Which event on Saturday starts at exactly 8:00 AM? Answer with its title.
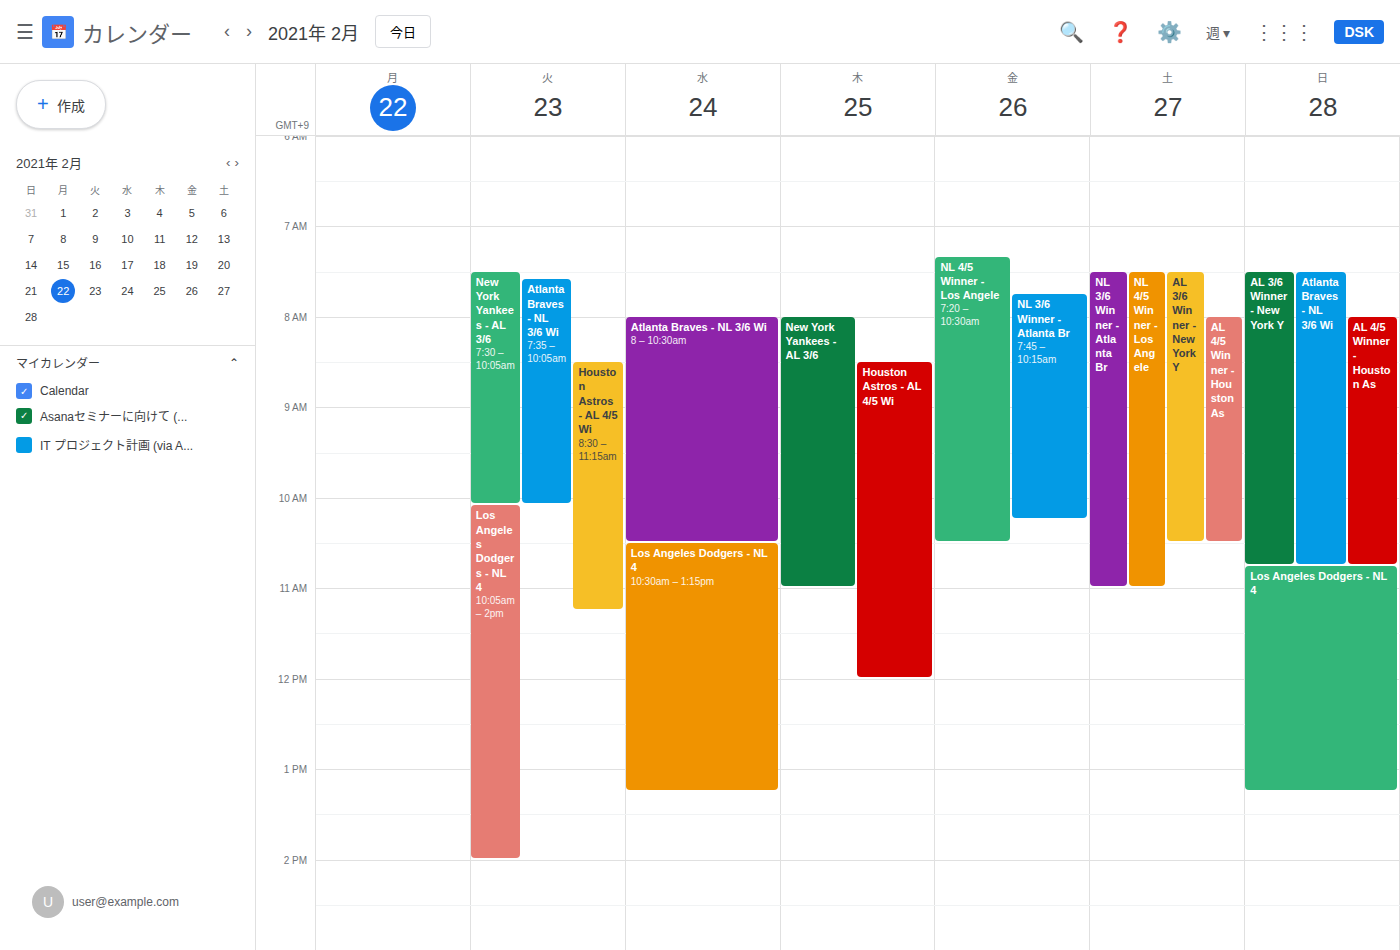
"AL 4/5 Winner - Houston As"